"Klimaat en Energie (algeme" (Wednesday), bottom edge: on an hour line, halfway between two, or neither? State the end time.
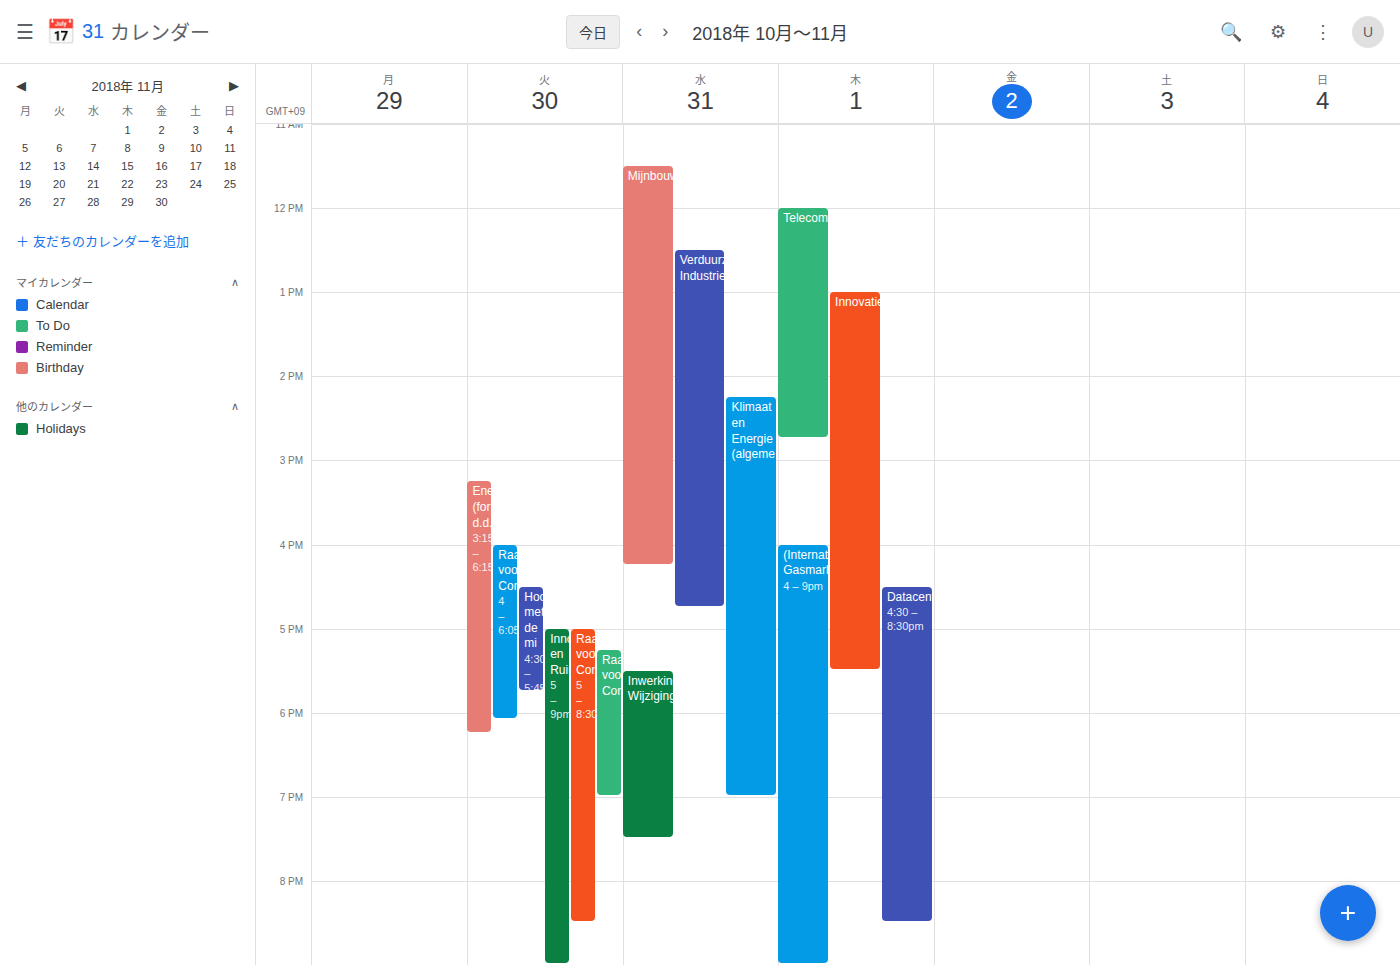
19:00 -- exactly on the 19:00 line.